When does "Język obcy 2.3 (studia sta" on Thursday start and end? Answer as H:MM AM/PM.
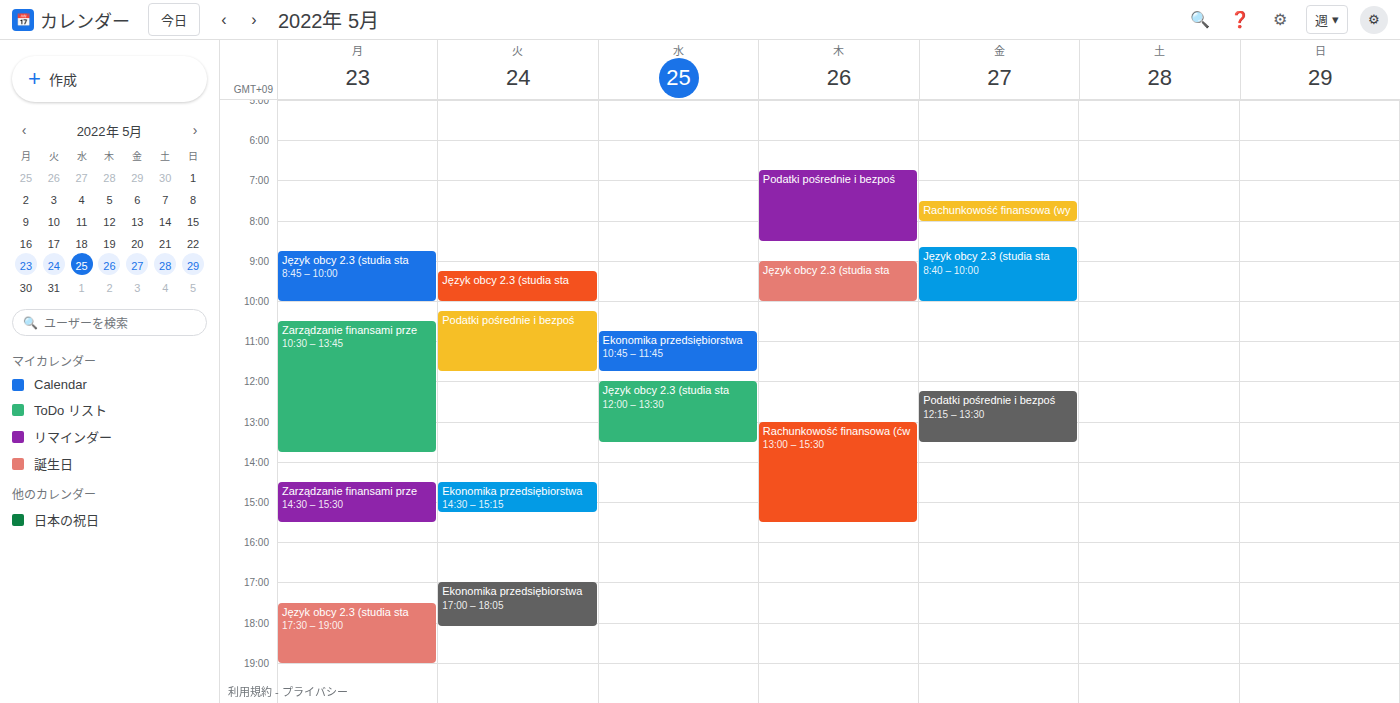
9:00 AM to 10:00 AM